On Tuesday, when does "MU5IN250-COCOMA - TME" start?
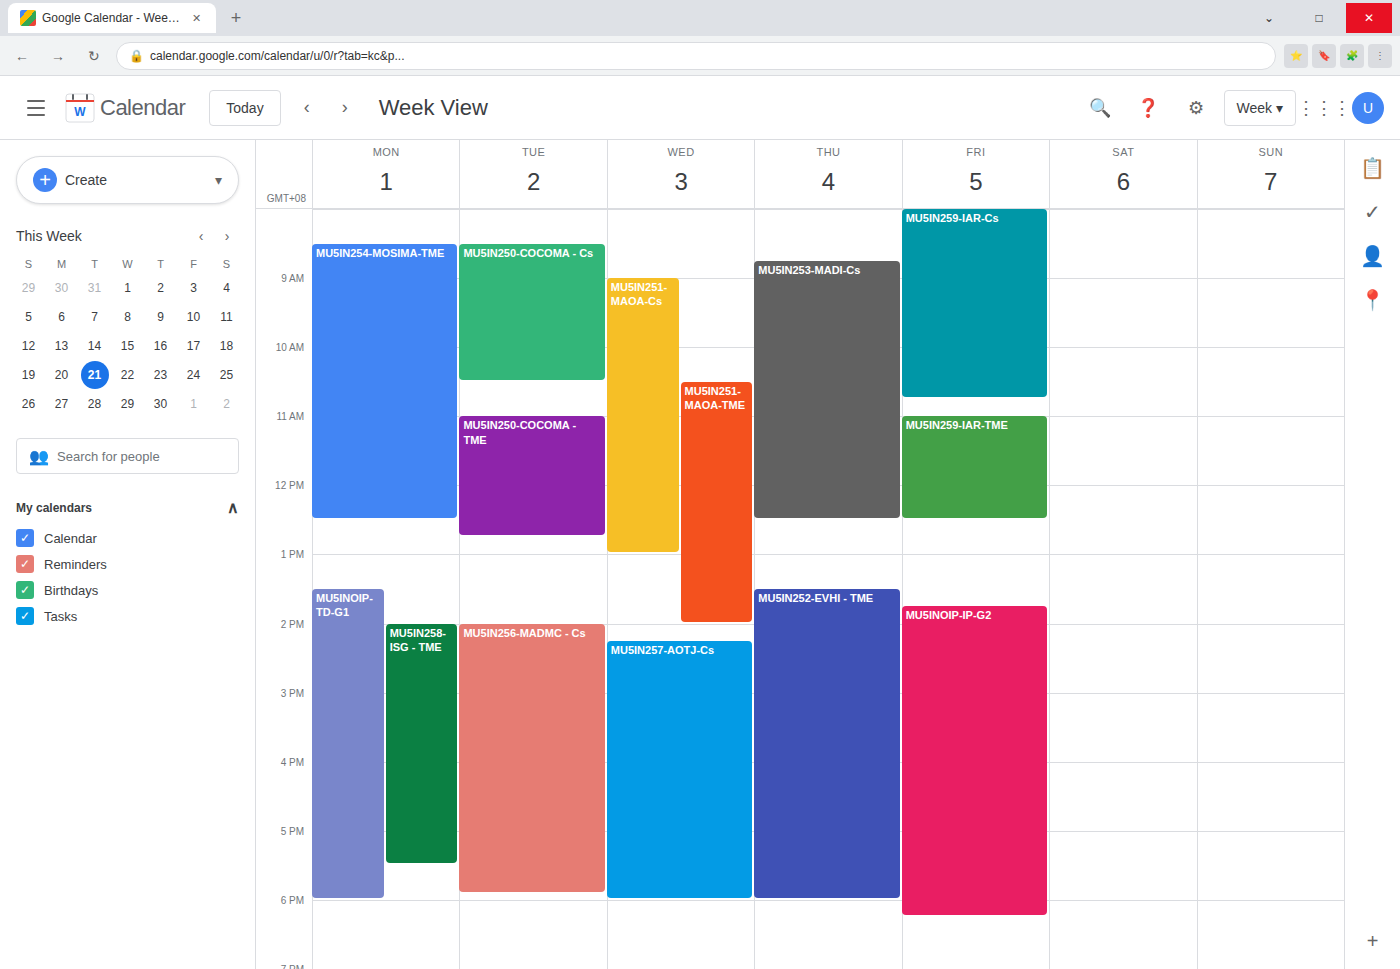
11:00 AM